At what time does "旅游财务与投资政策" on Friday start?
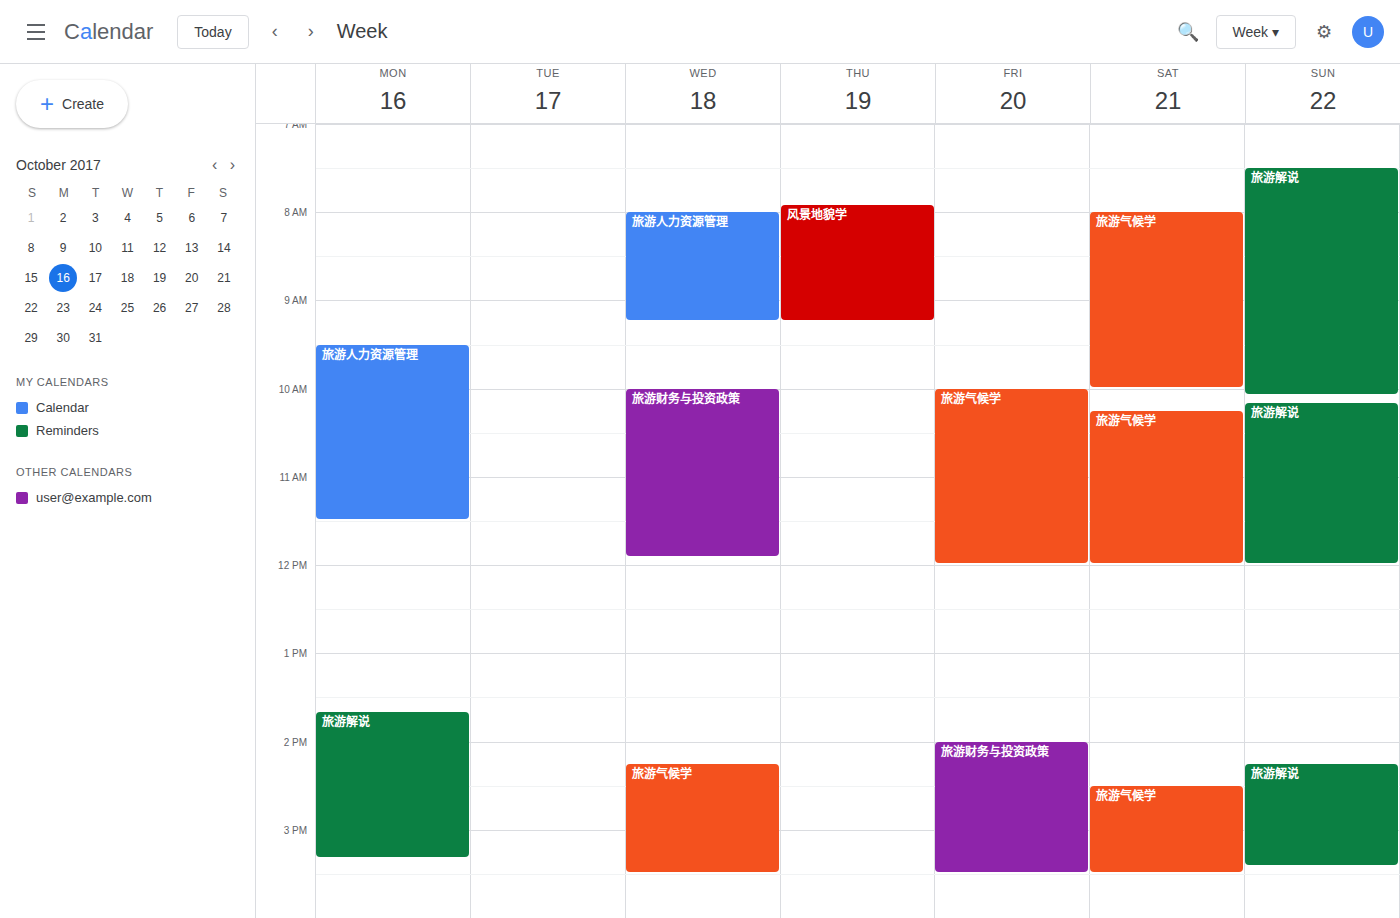
2:00 PM